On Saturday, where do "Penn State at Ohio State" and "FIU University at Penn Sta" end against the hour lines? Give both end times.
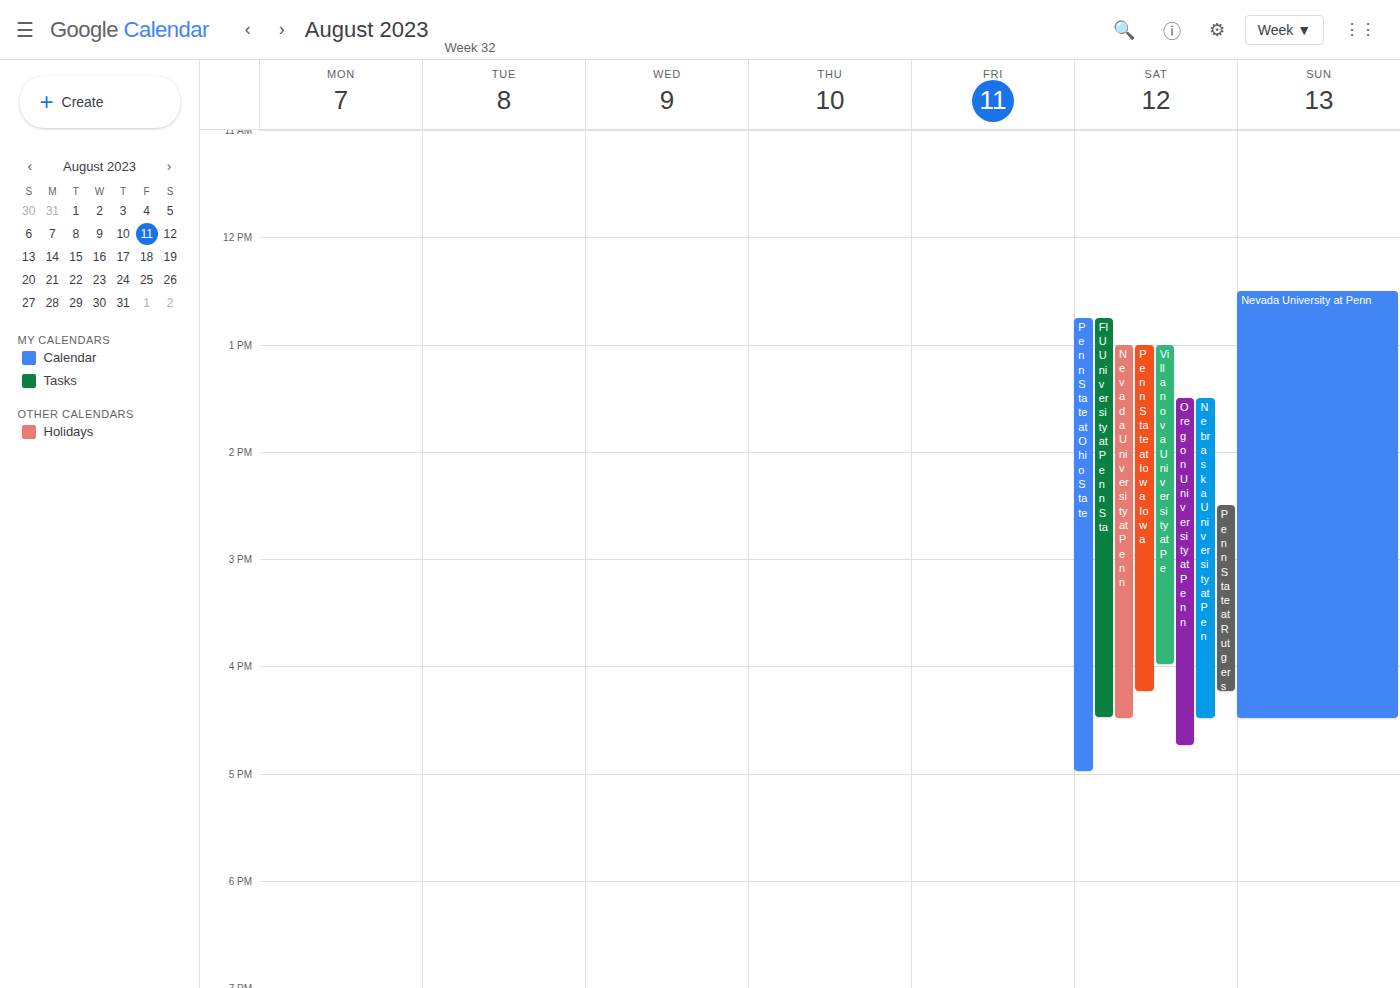
"Penn State at Ohio State": 5:00 PM, exactly on the 5 PM line. "FIU University at Penn Sta": 4:30 PM, halfway between the 4 PM and 5 PM lines.